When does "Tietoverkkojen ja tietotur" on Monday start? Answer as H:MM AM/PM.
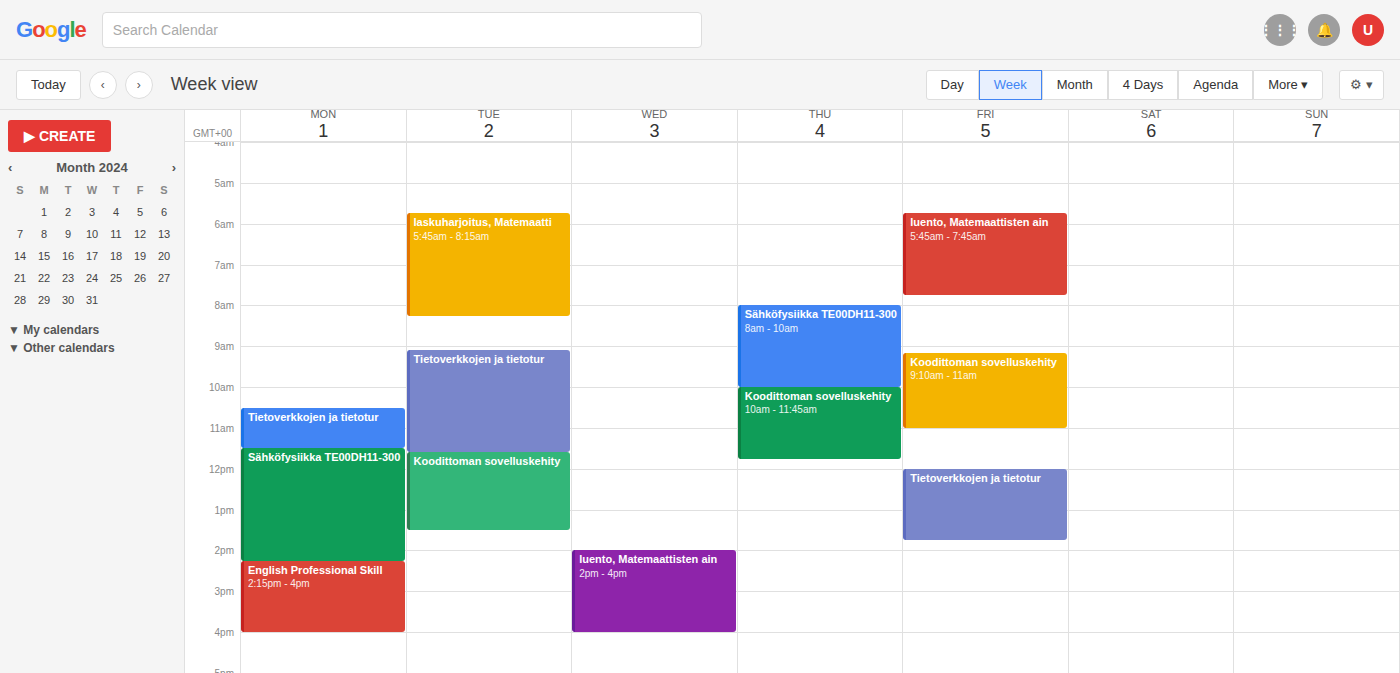
10:30 AM